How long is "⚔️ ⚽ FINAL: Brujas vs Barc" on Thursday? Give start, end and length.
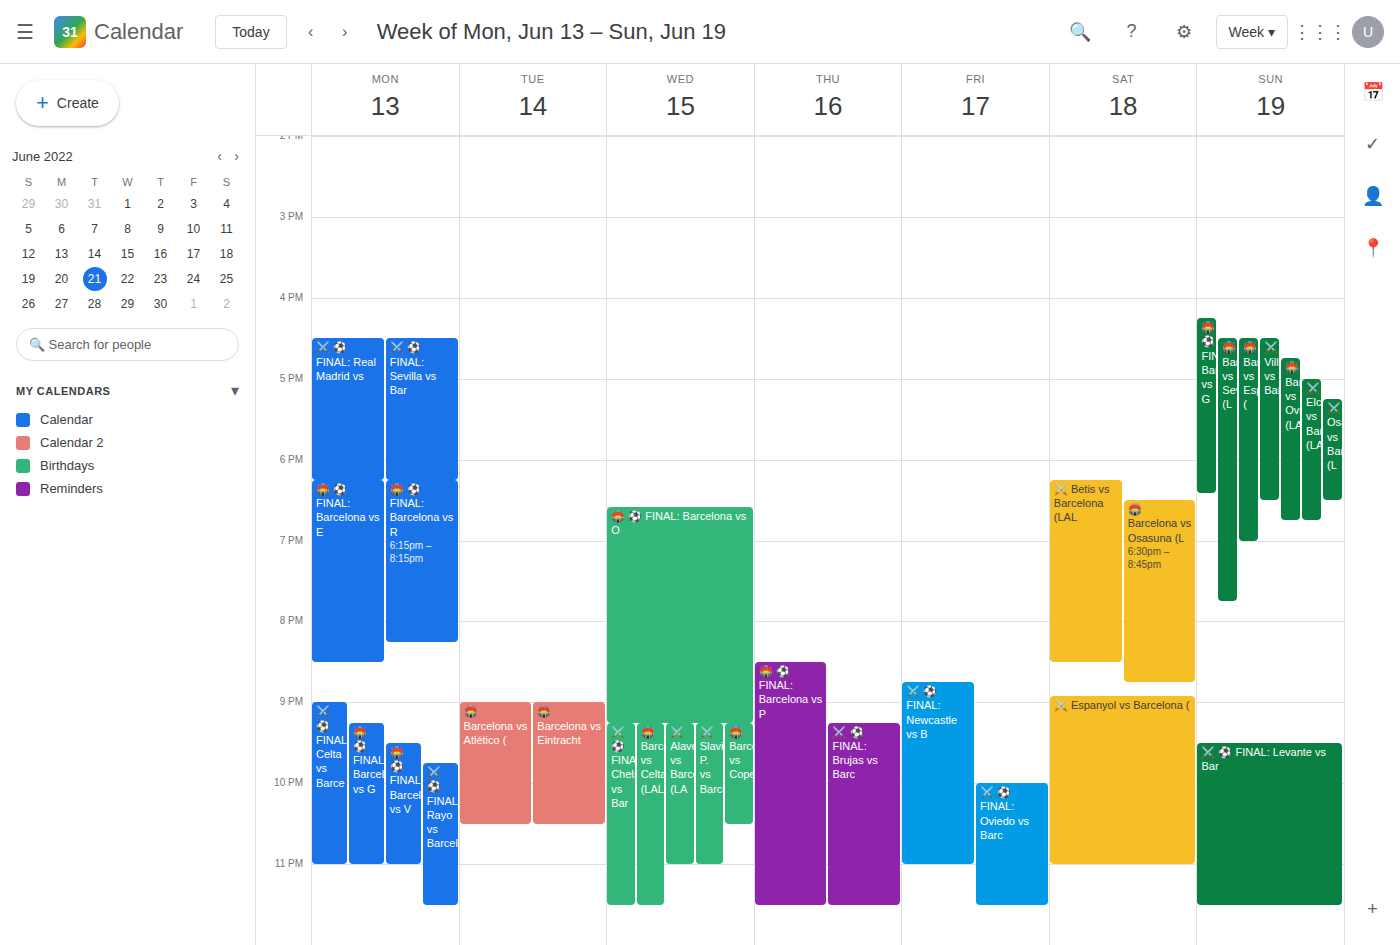
9:15 PM to 11:30 PM, 2 hours 15 minutes